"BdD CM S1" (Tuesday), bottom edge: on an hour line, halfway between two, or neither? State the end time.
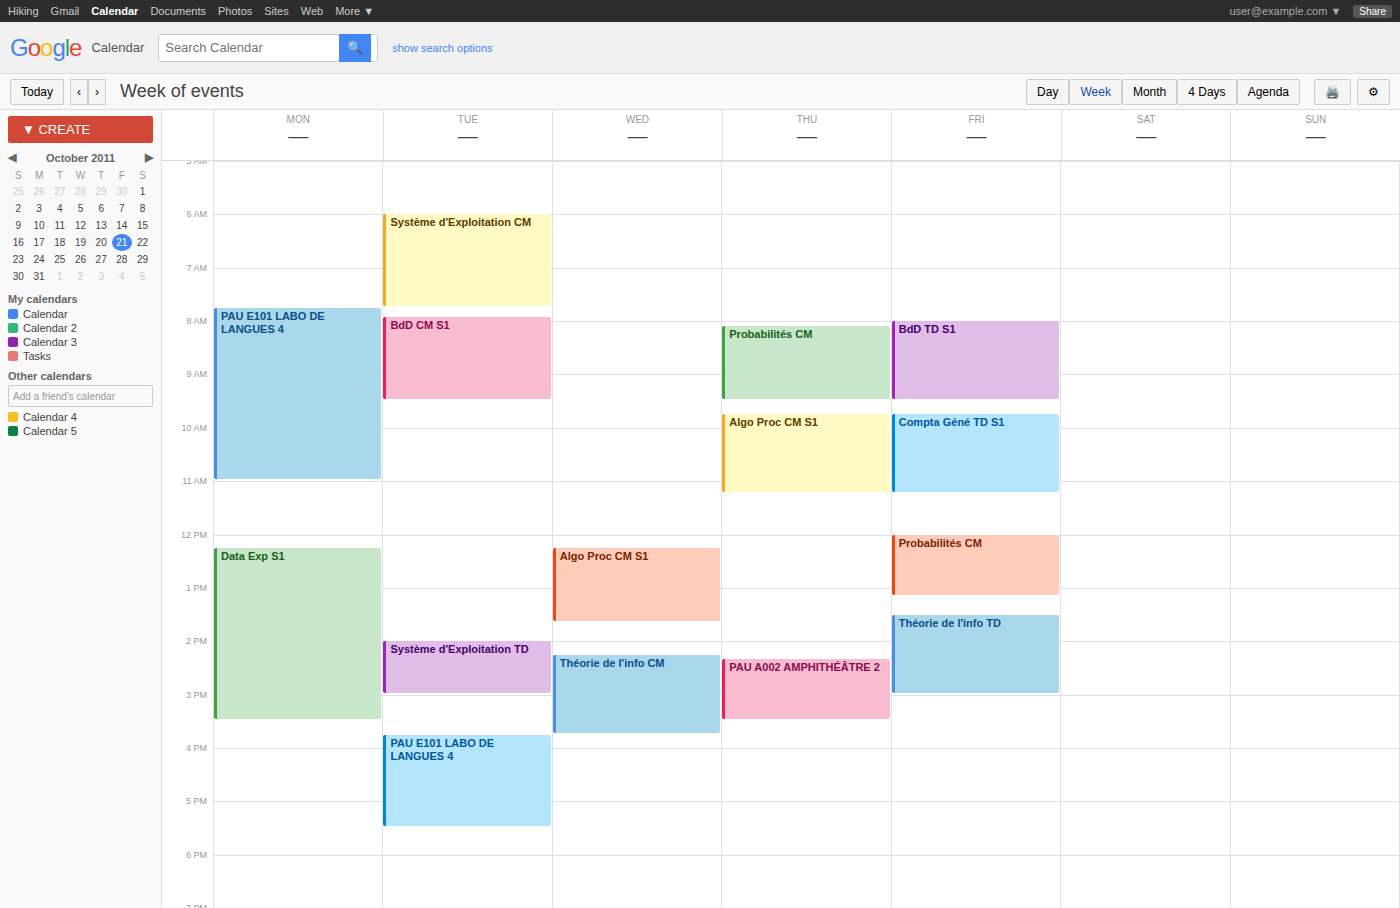
9:30 AM -- halfway between the 9 AM and 10 AM lines.